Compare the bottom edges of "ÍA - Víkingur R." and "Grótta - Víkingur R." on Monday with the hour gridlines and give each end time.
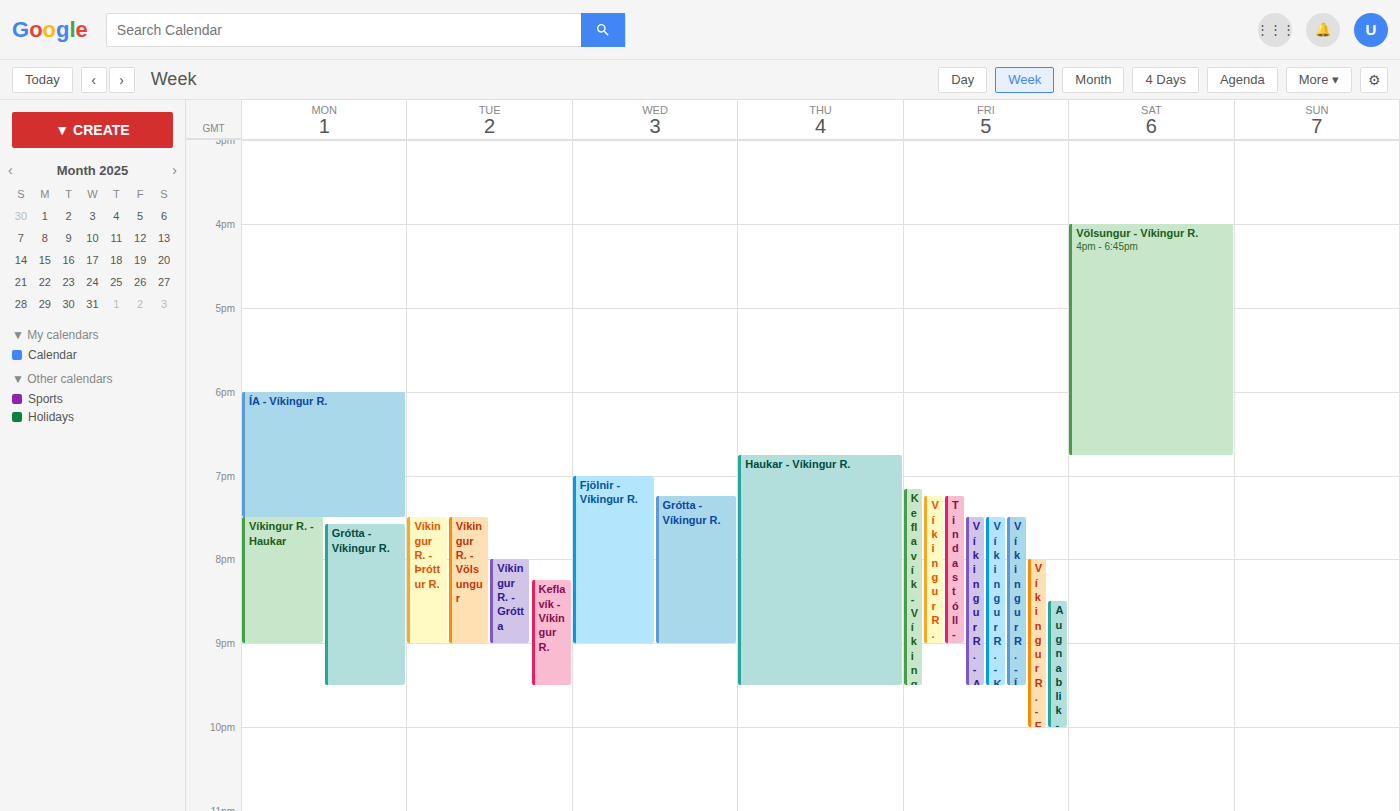
"ÍA - Víkingur R.": 7:30 PM, halfway between the 7 PM and 8 PM lines. "Grótta - Víkingur R.": 9:30 PM, halfway between the 9 PM and 10 PM lines.